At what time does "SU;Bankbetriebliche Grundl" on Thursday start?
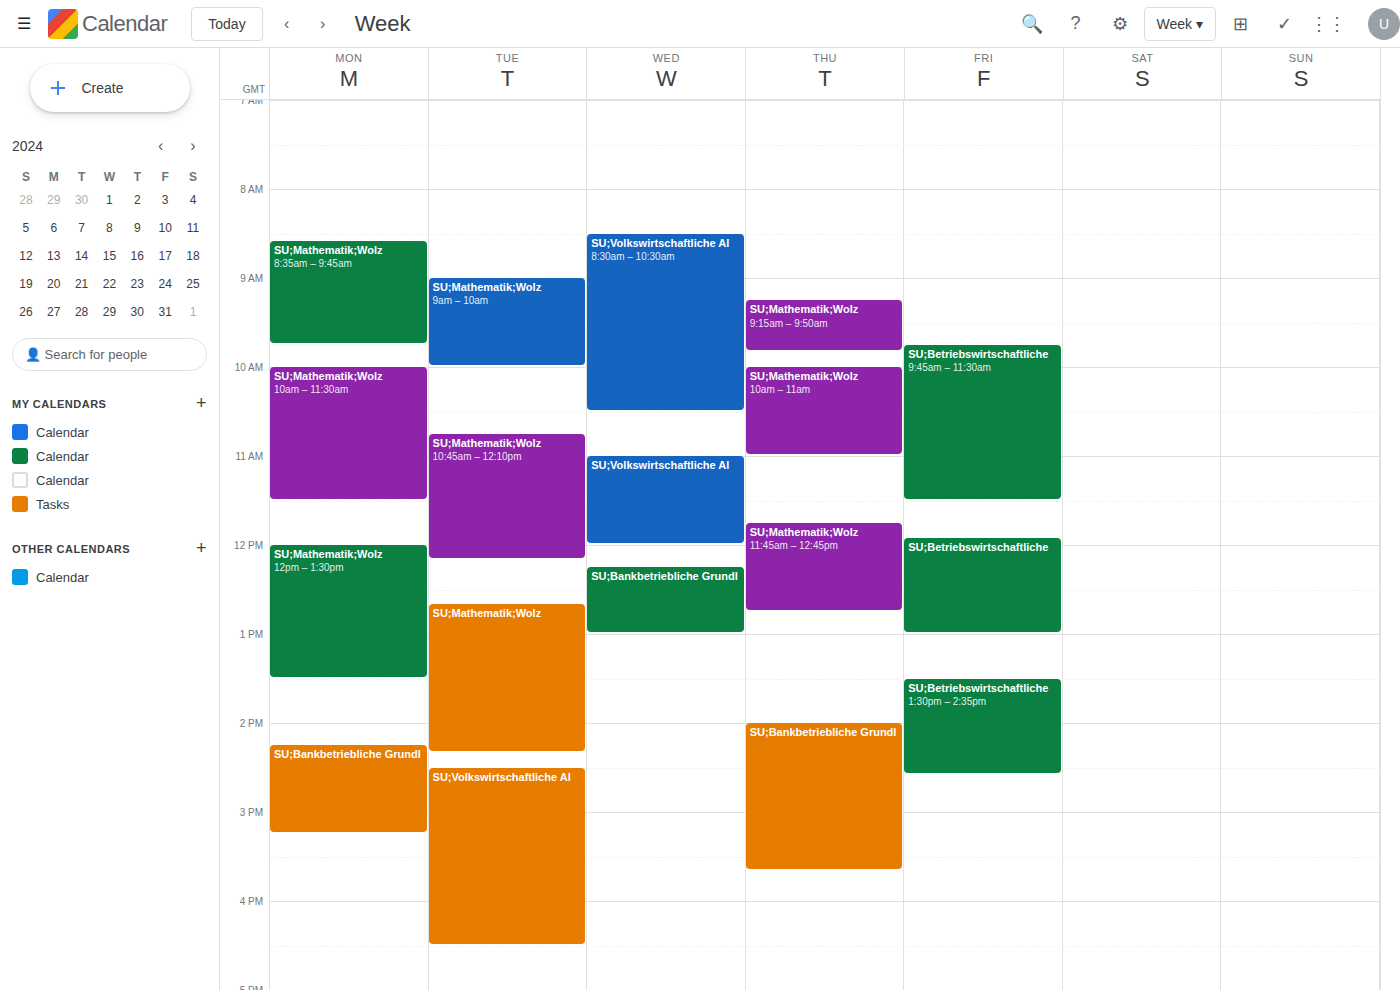
2:00 PM